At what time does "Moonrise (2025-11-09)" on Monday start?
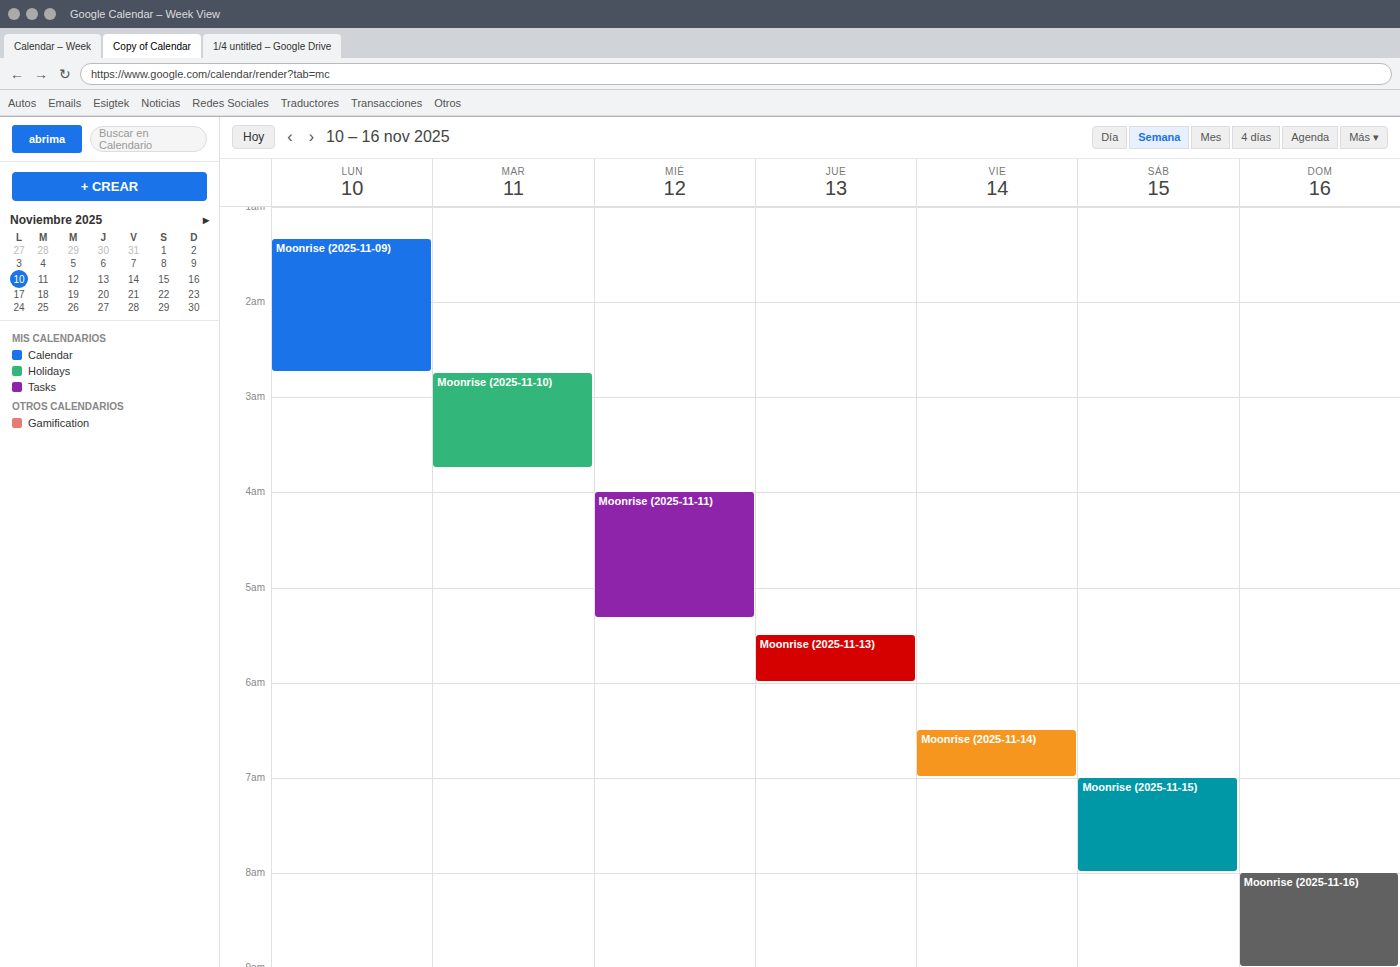
1:20 AM